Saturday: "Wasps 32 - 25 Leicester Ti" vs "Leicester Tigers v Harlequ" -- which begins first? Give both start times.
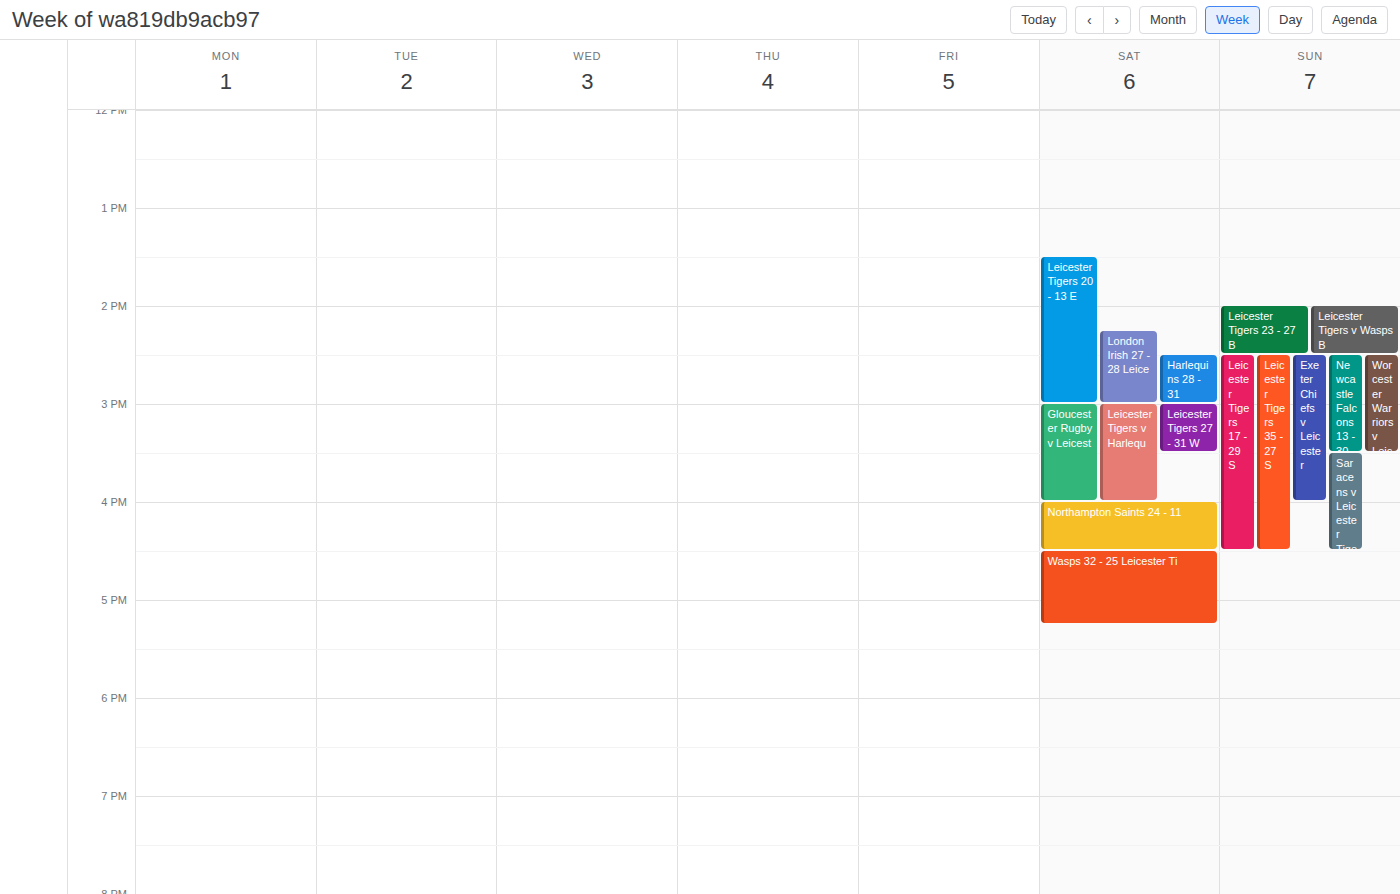
"Leicester Tigers v Harlequ" 3:00 PM; "Wasps 32 - 25 Leicester Ti" 4:30 PM.